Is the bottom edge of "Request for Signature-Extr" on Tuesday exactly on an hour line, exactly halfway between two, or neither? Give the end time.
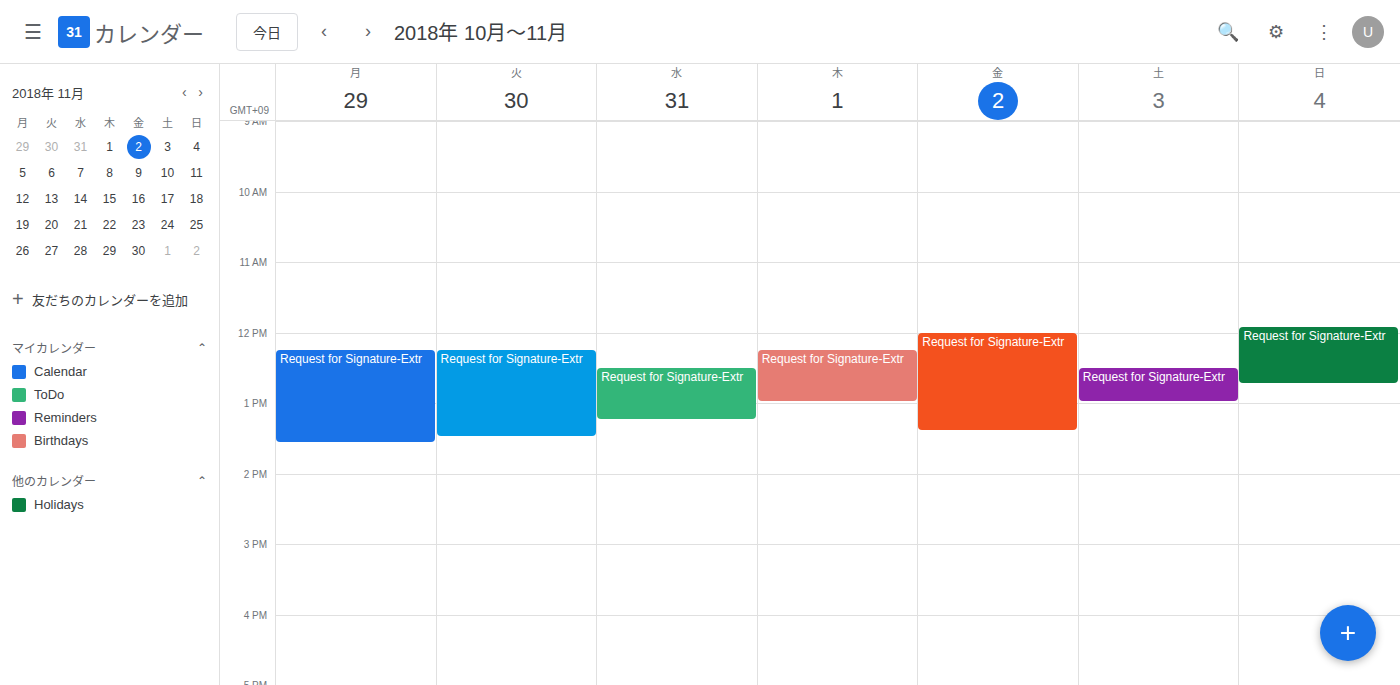
1:30 PM -- halfway between the 1 PM and 2 PM lines.